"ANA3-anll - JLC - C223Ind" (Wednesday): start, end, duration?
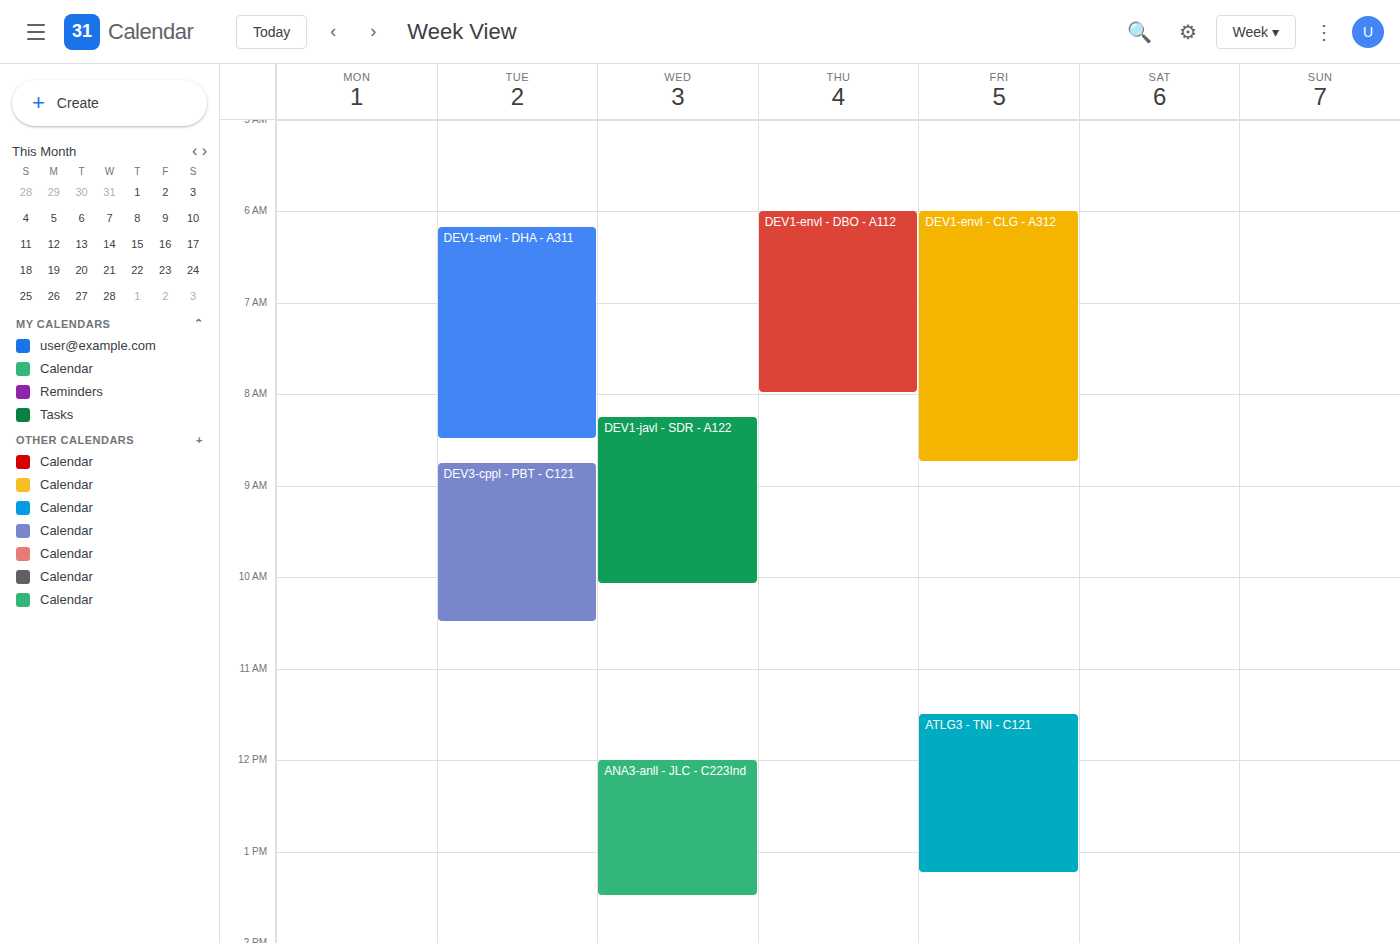
12:00 to 13:30, 1 hour 30 minutes